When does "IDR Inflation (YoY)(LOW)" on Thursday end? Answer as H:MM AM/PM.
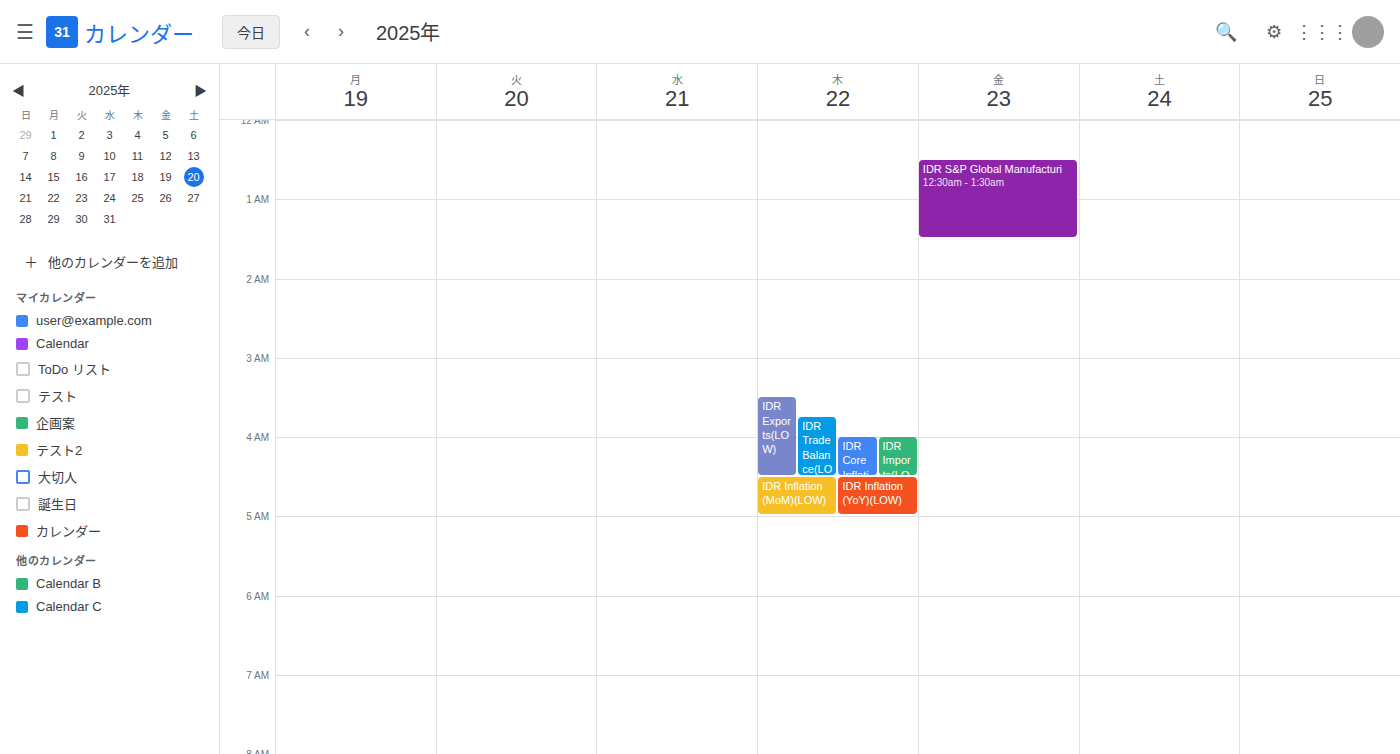
5:00 AM